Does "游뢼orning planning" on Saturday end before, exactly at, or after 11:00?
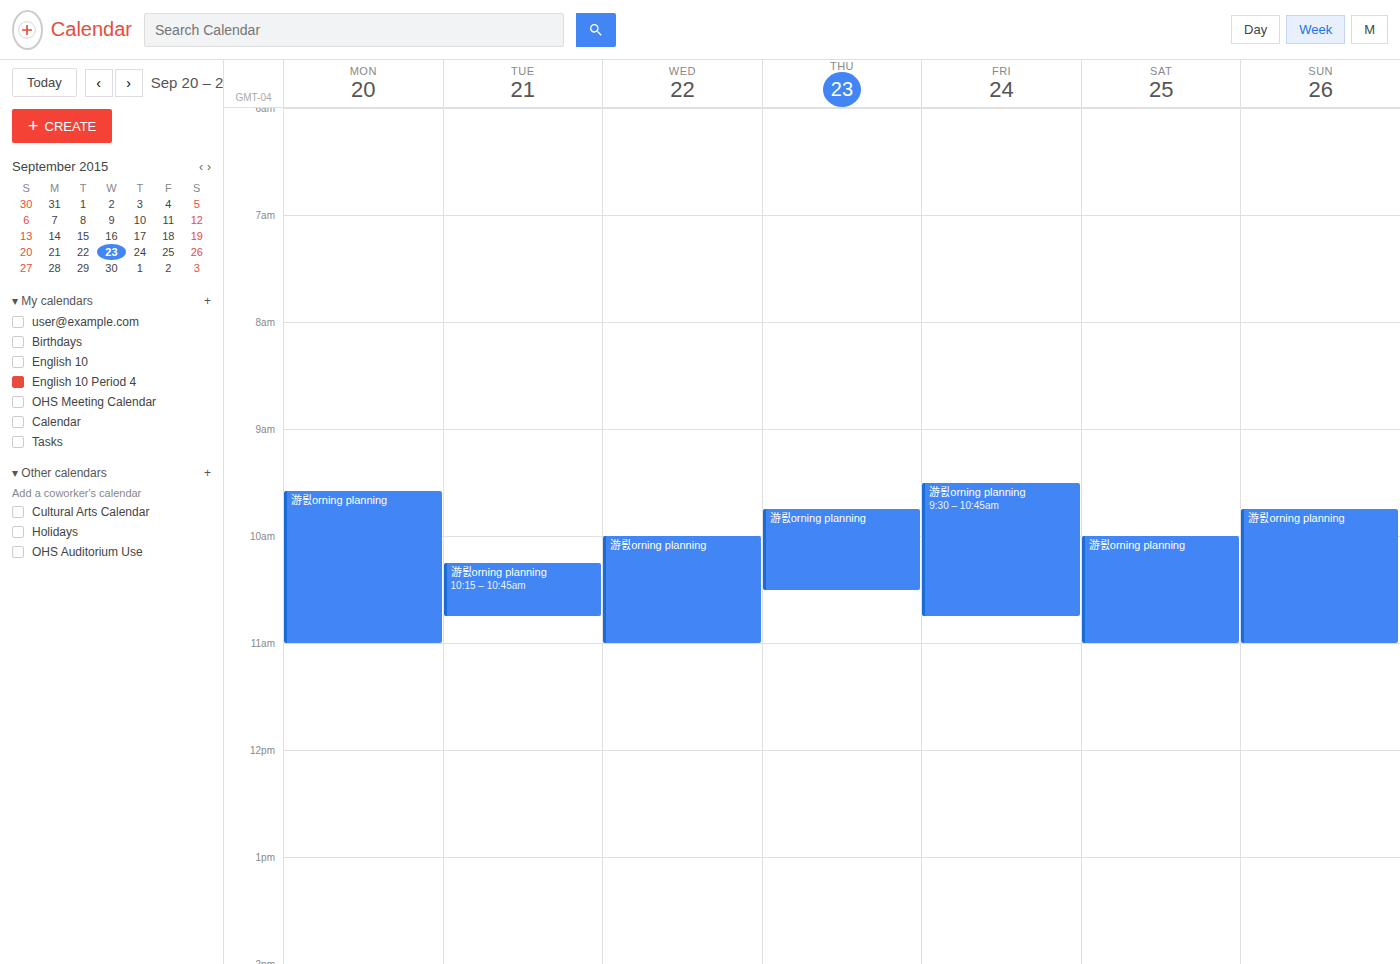
11:00 -- exactly at 11:00, on the 11:00 line.